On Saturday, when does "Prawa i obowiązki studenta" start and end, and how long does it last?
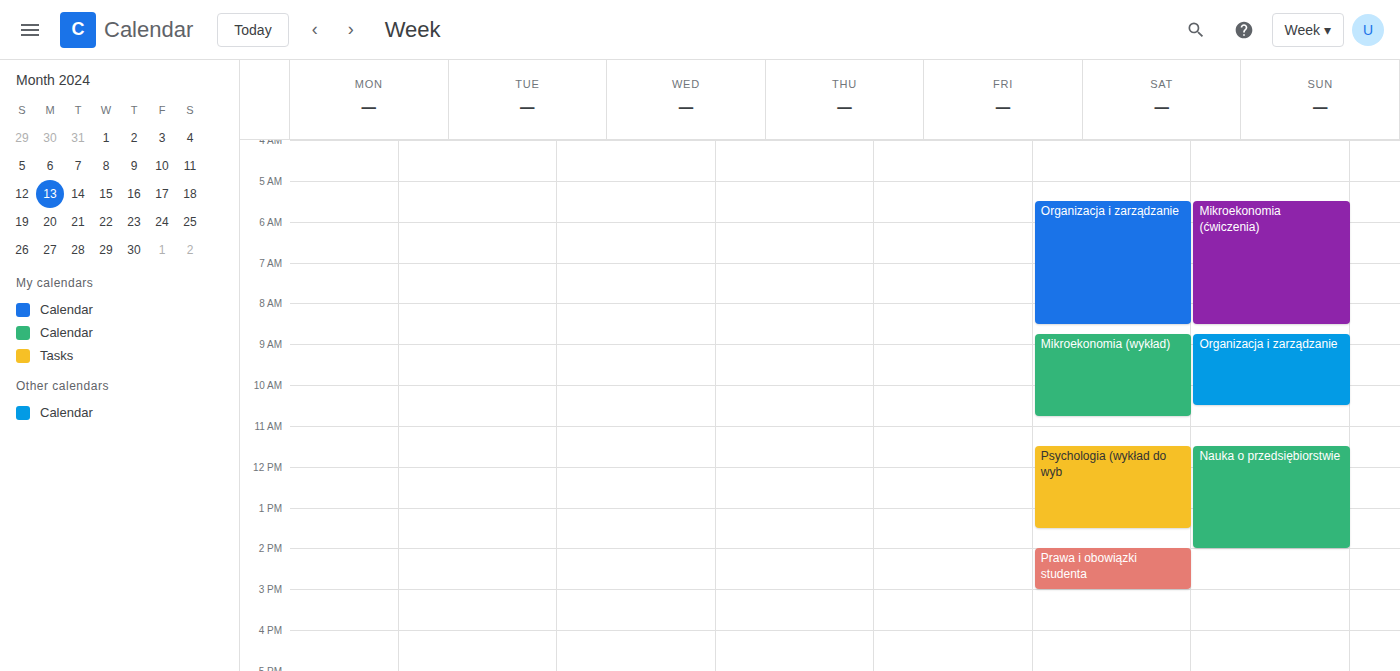
2:00 PM to 3:00 PM, 1 hour